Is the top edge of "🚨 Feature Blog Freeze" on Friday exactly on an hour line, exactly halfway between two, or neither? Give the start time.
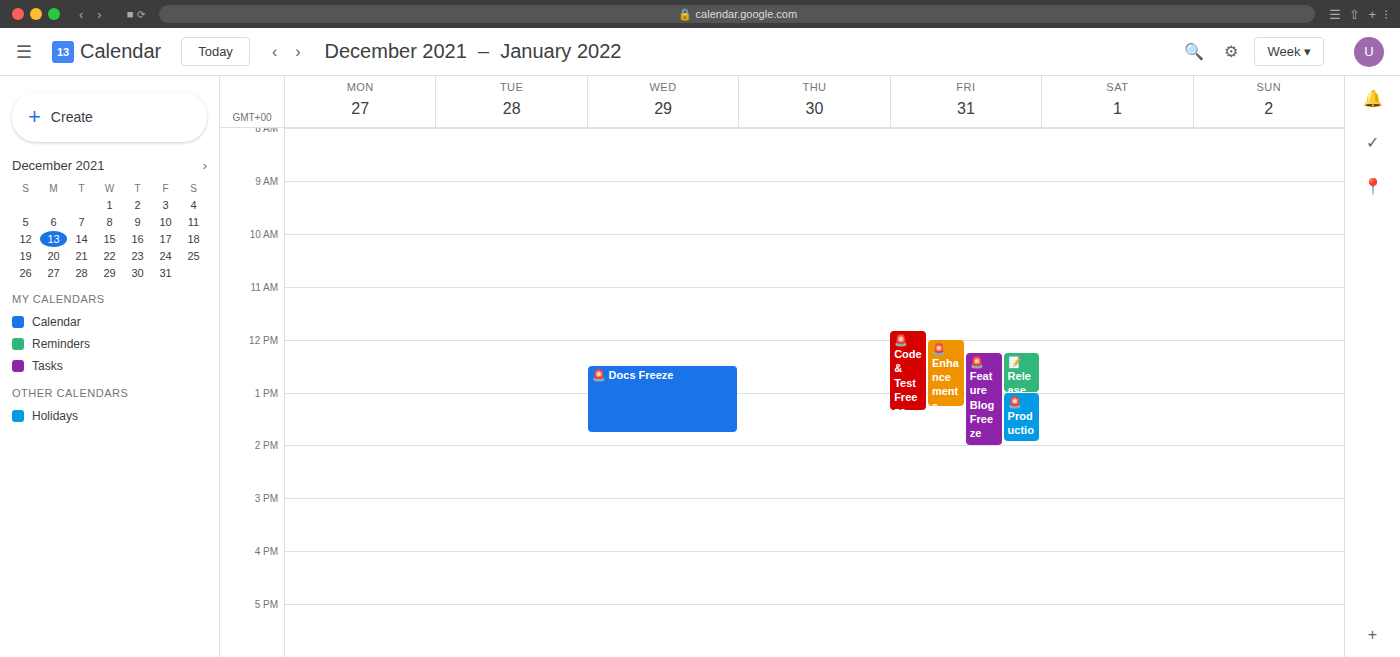
12:15 PM -- neither: a quarter of the way from the 12 PM line to the 1 PM line.